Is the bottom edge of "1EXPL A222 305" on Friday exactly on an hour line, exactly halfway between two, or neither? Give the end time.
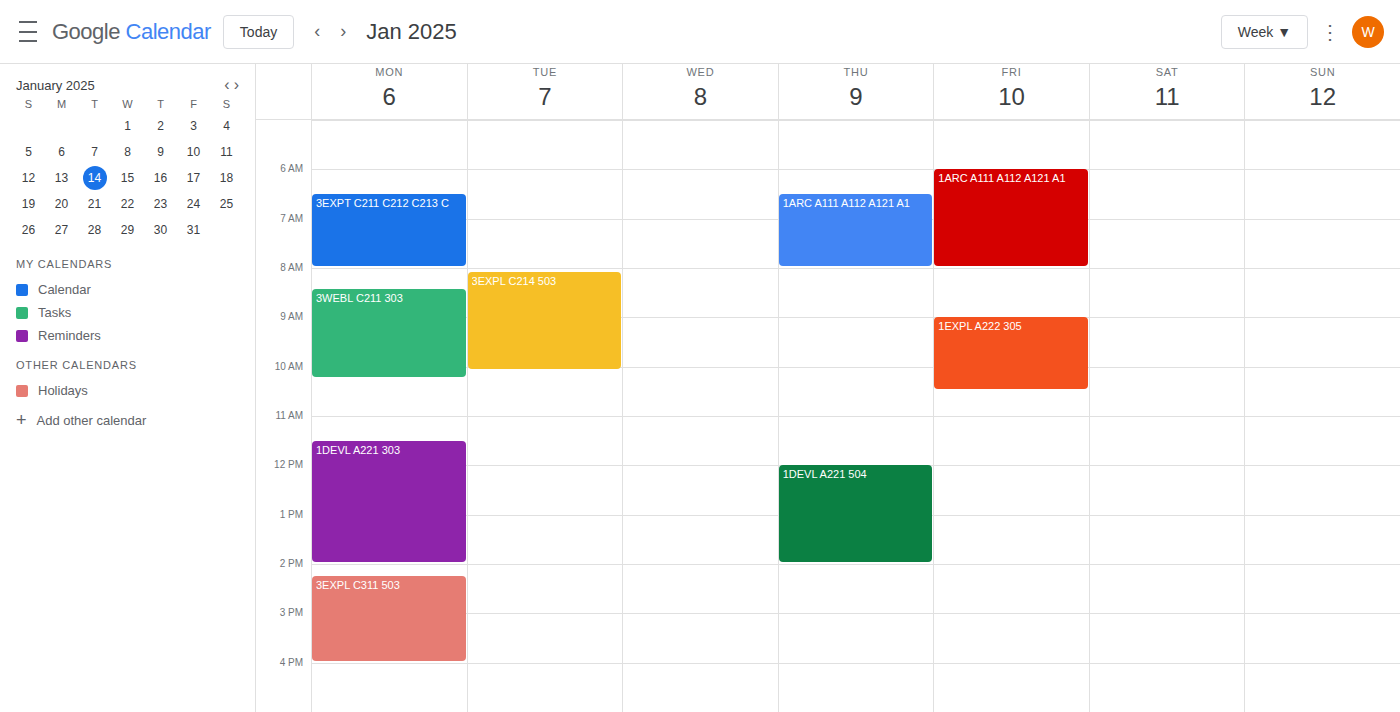
10:30 AM -- halfway between the 10 AM and 11 AM lines.